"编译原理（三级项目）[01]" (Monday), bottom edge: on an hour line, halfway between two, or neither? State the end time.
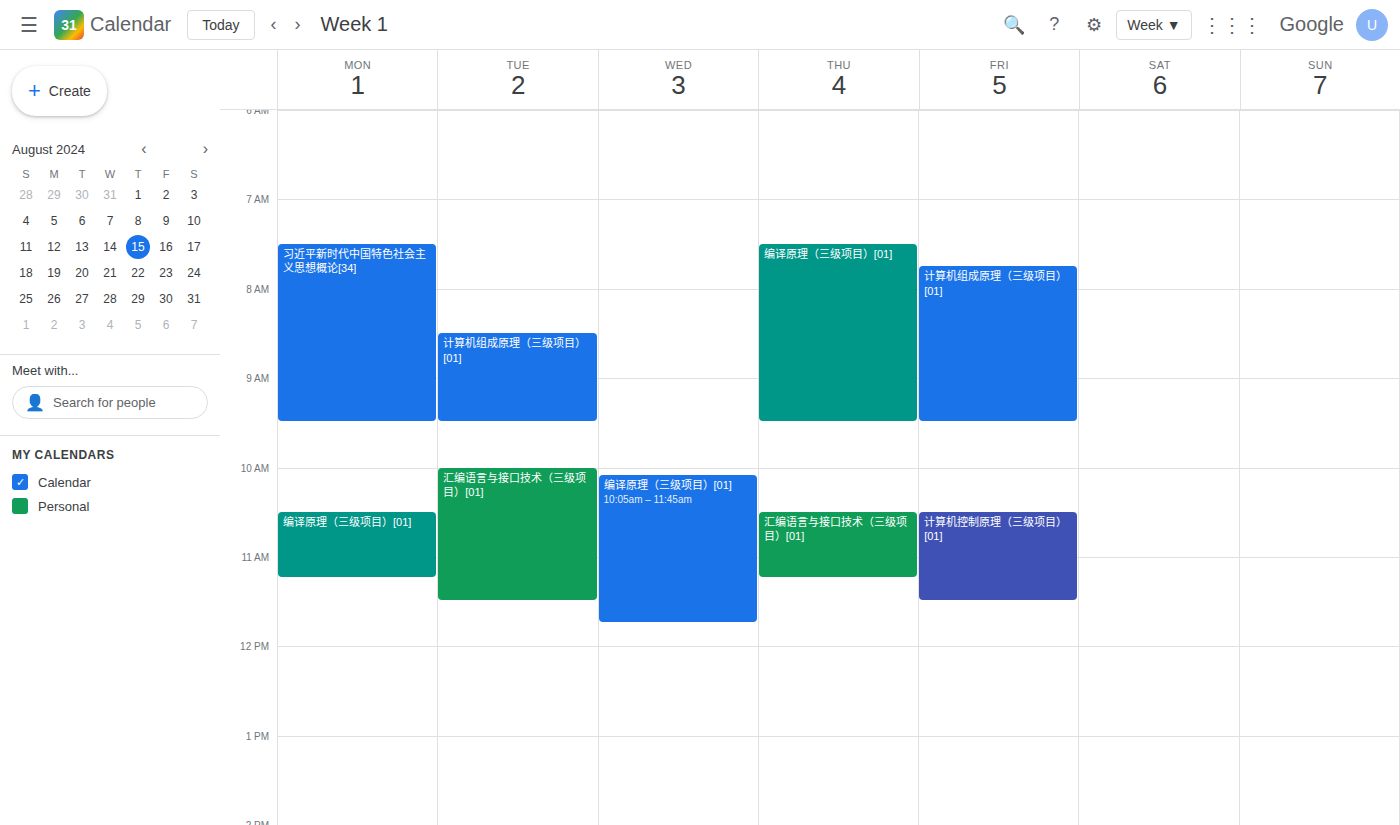
11:15 AM -- neither: a quarter of the way from the 11 AM line to the 12 PM line.